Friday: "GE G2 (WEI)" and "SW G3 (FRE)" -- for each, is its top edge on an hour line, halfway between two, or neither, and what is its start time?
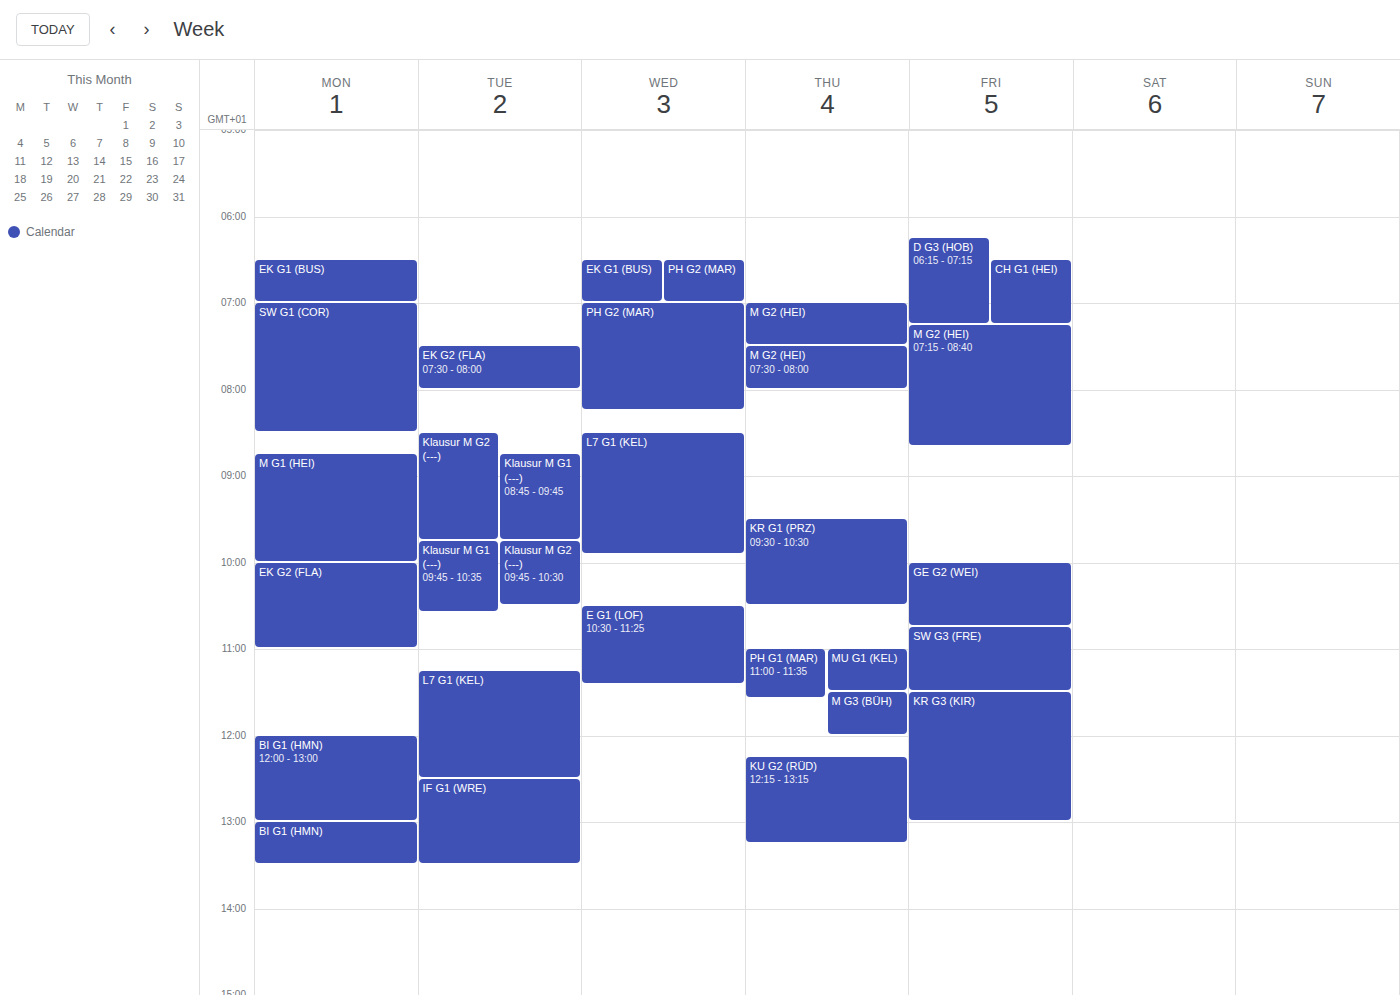
"GE G2 (WEI)": 10:00 AM, exactly on the 10 AM line. "SW G3 (FRE)": 10:45 AM, neither: three quarters of the way from the 10 AM line to the 11 AM line.